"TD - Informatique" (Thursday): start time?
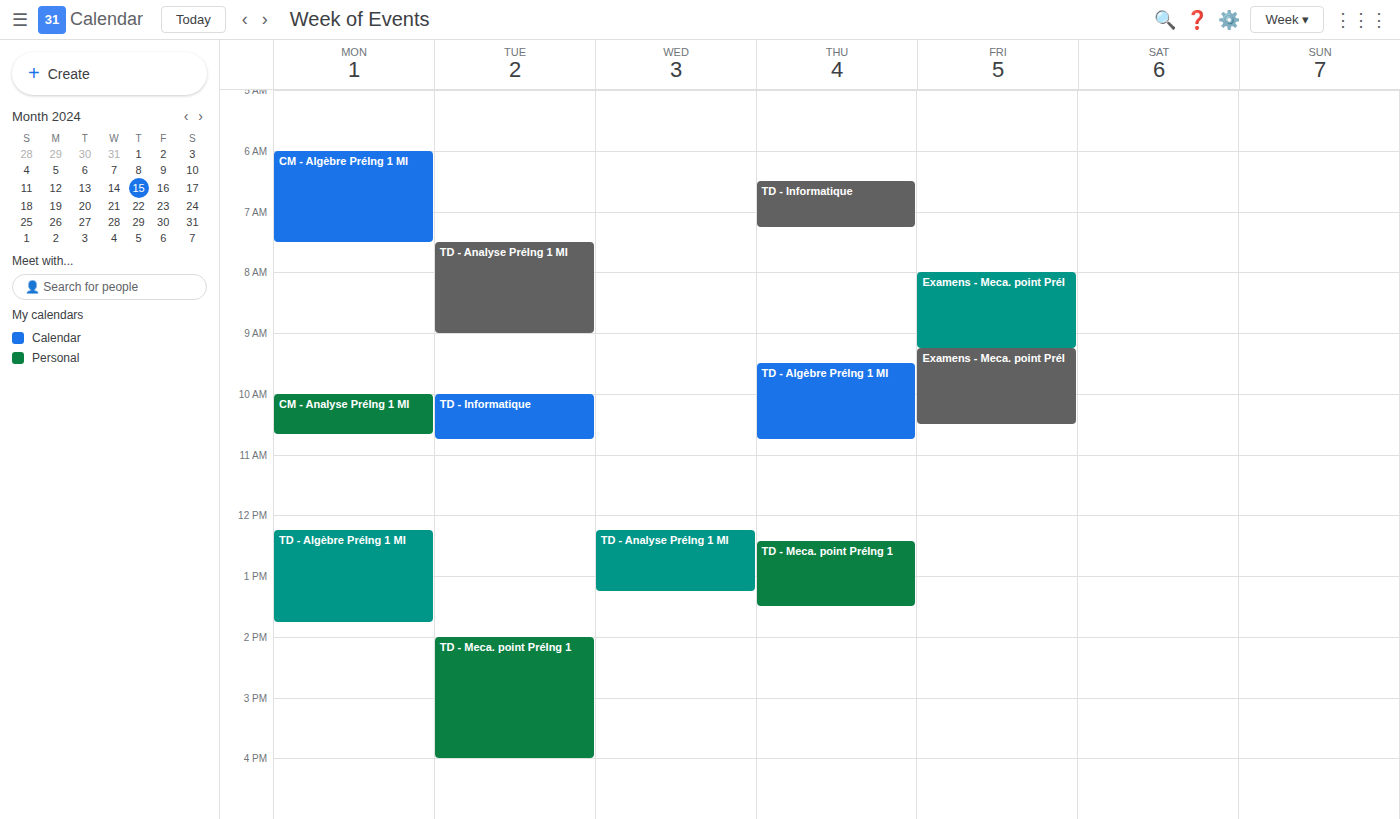
6:30 AM